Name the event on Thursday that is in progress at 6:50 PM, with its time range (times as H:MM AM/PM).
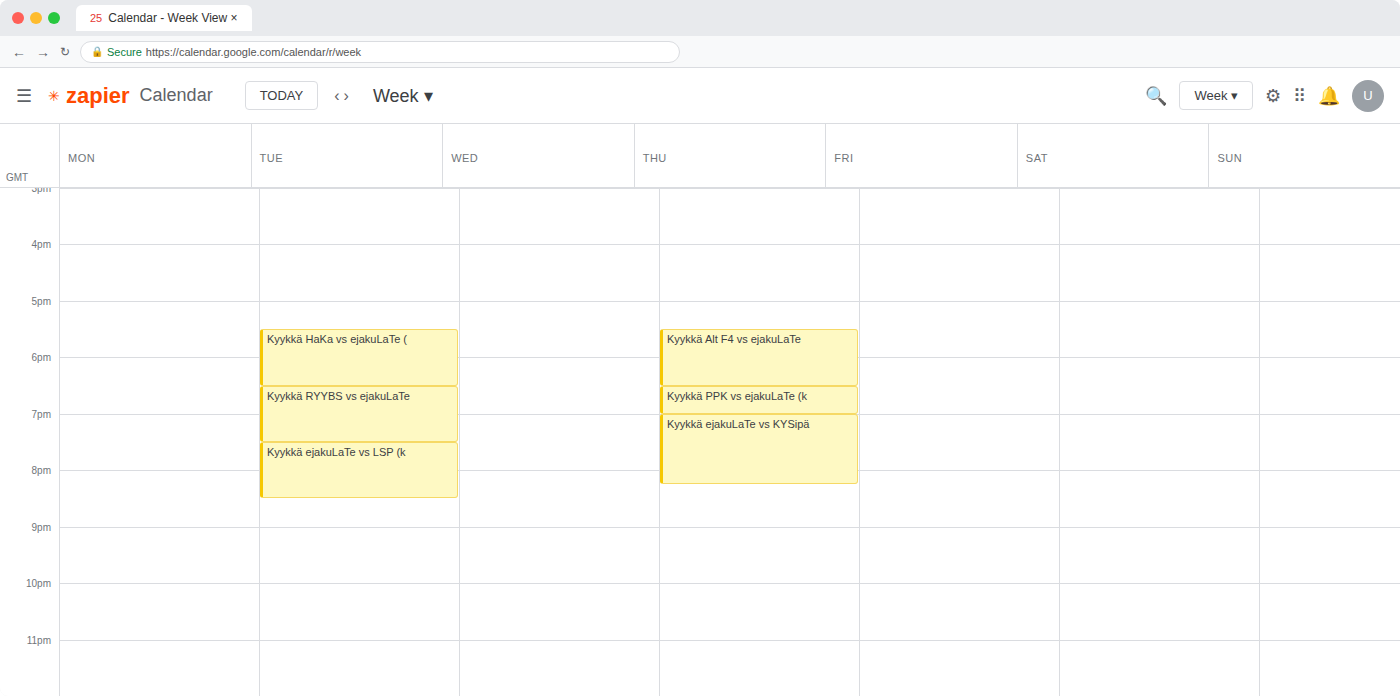
"Kyykkä PPK vs ejakuLaTe (k", 6:30 PM to 7:00 PM